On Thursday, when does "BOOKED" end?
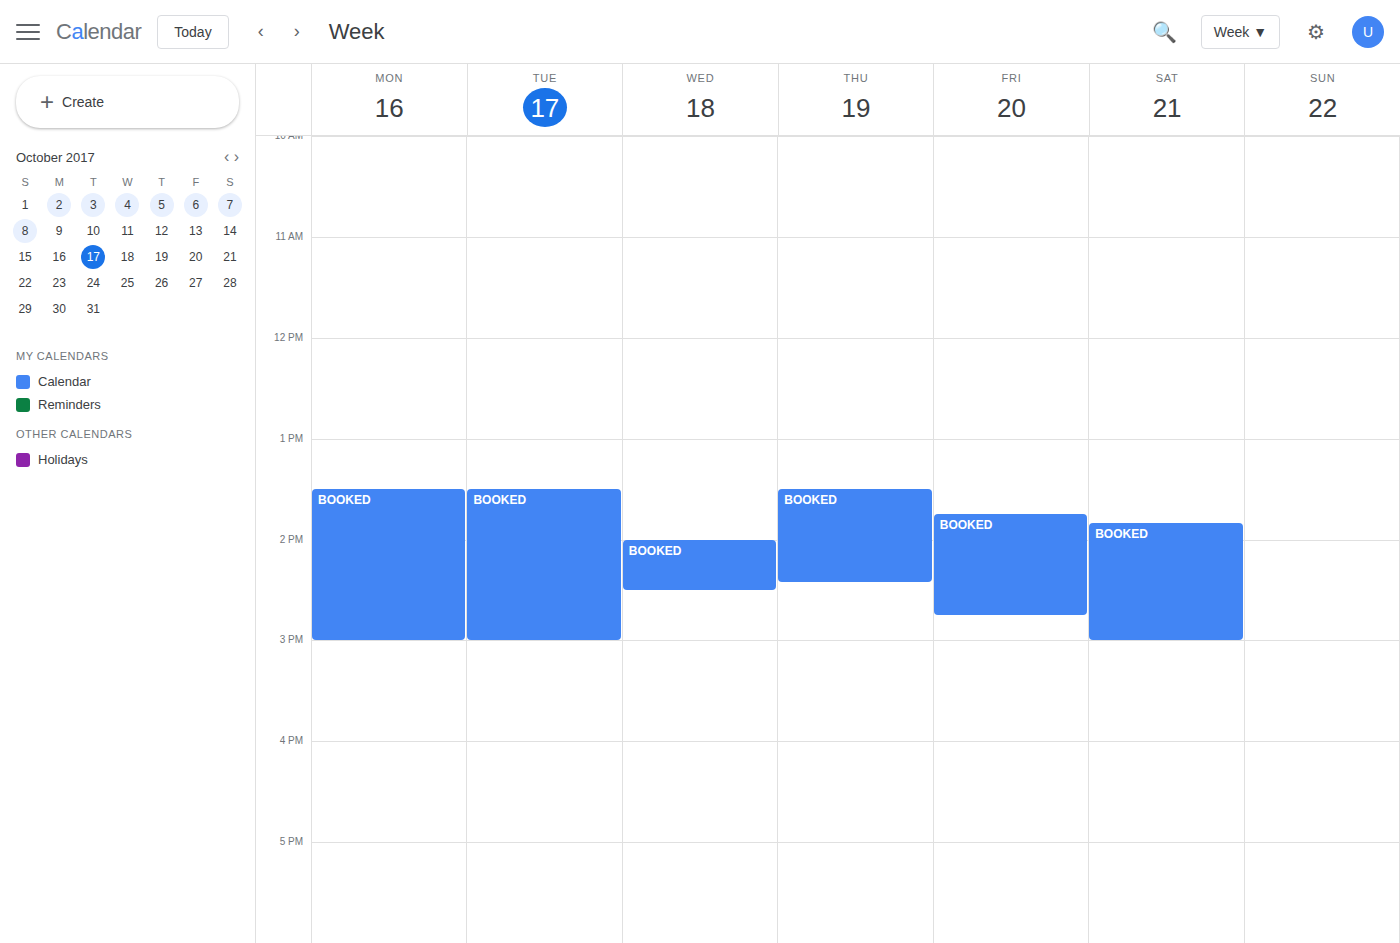
2:25 PM